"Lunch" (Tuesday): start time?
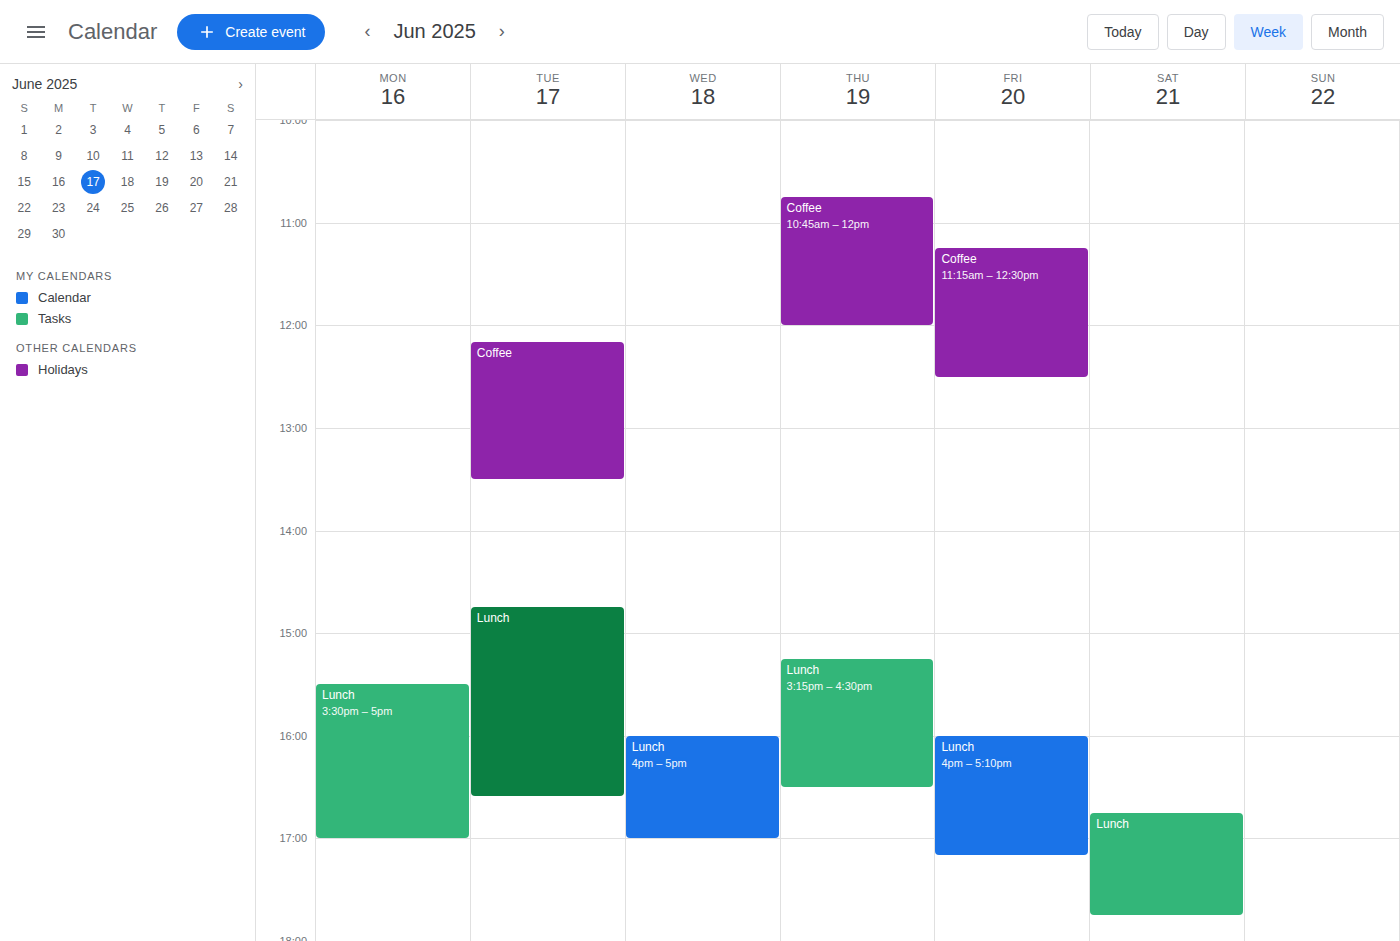
2:45 PM